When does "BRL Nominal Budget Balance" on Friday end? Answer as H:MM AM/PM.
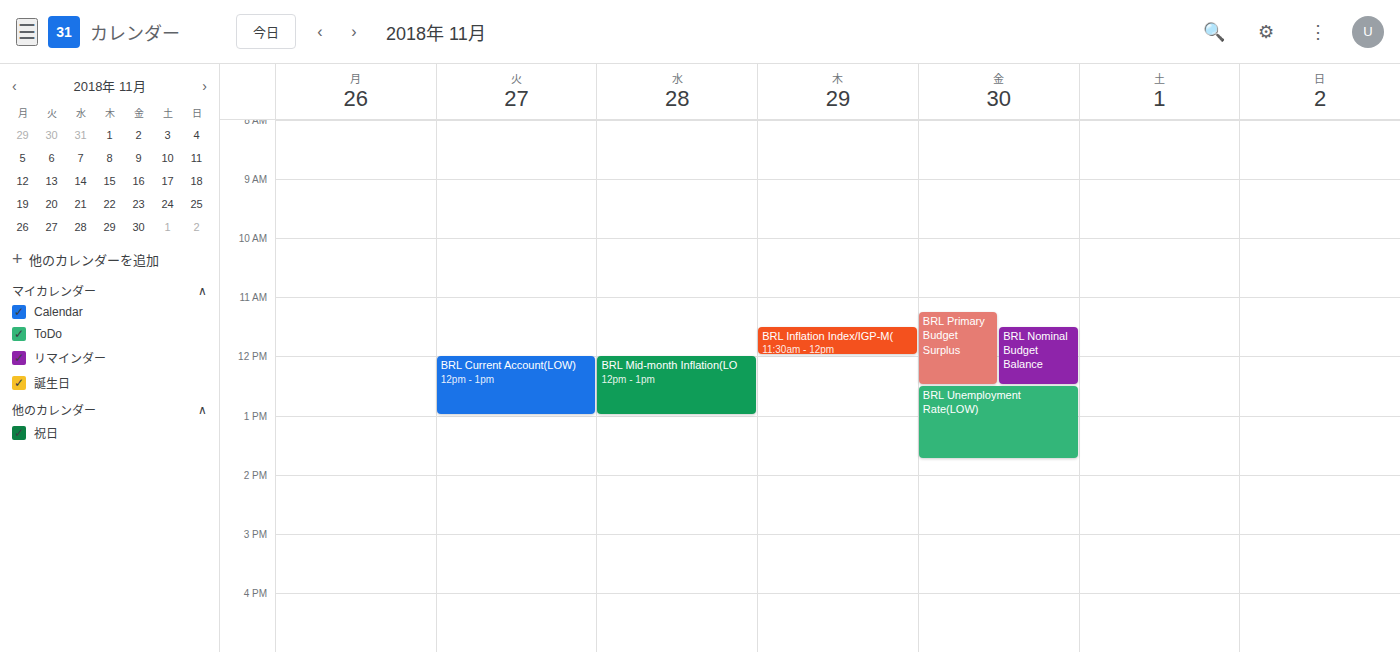
12:30 PM